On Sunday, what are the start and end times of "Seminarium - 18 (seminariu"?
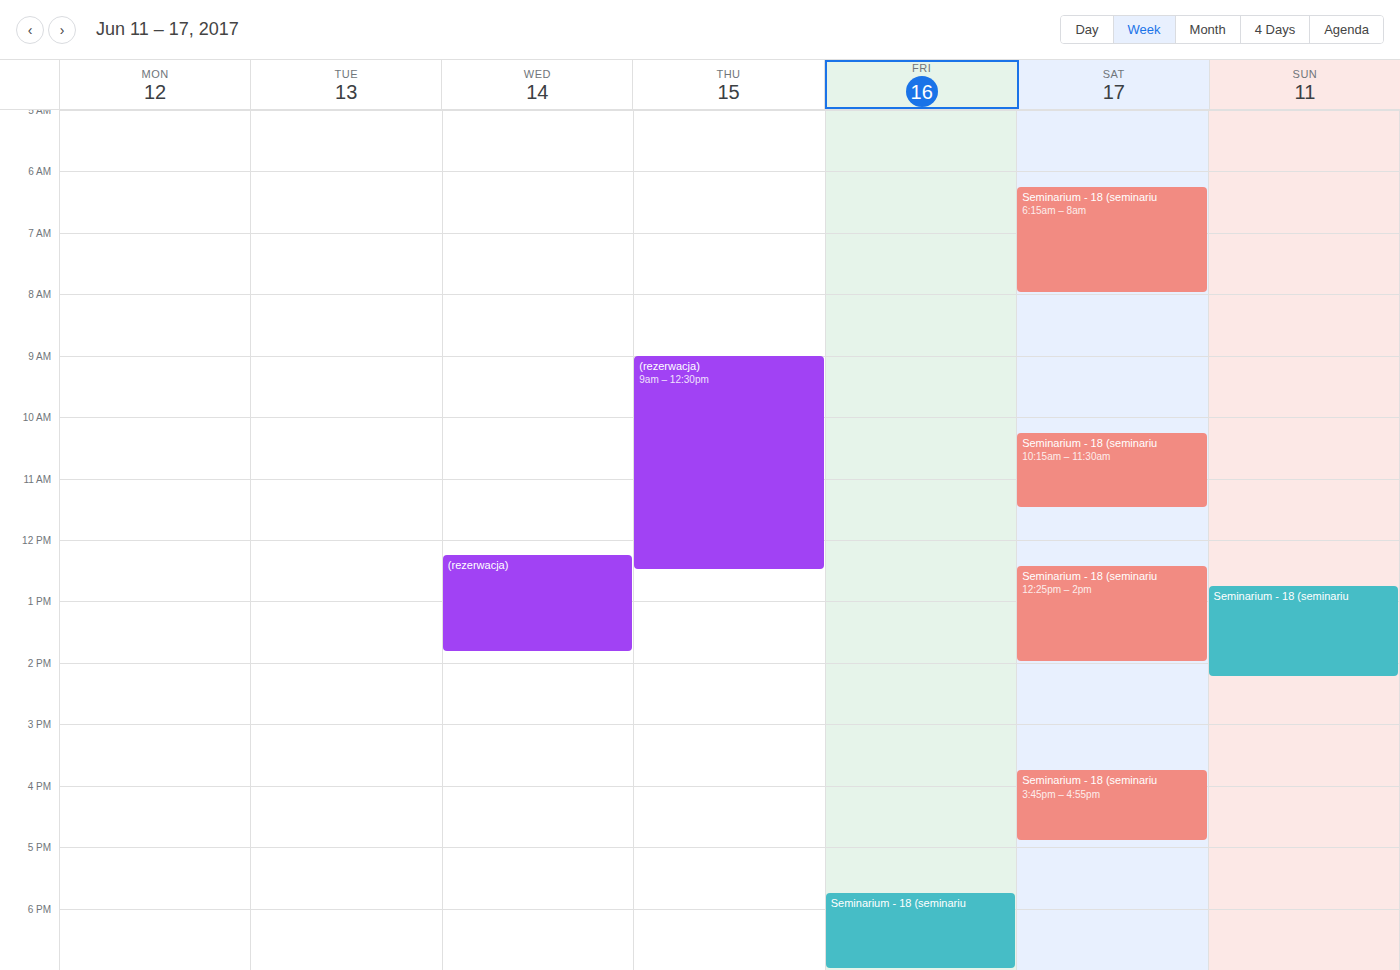
12:45 PM to 2:15 PM